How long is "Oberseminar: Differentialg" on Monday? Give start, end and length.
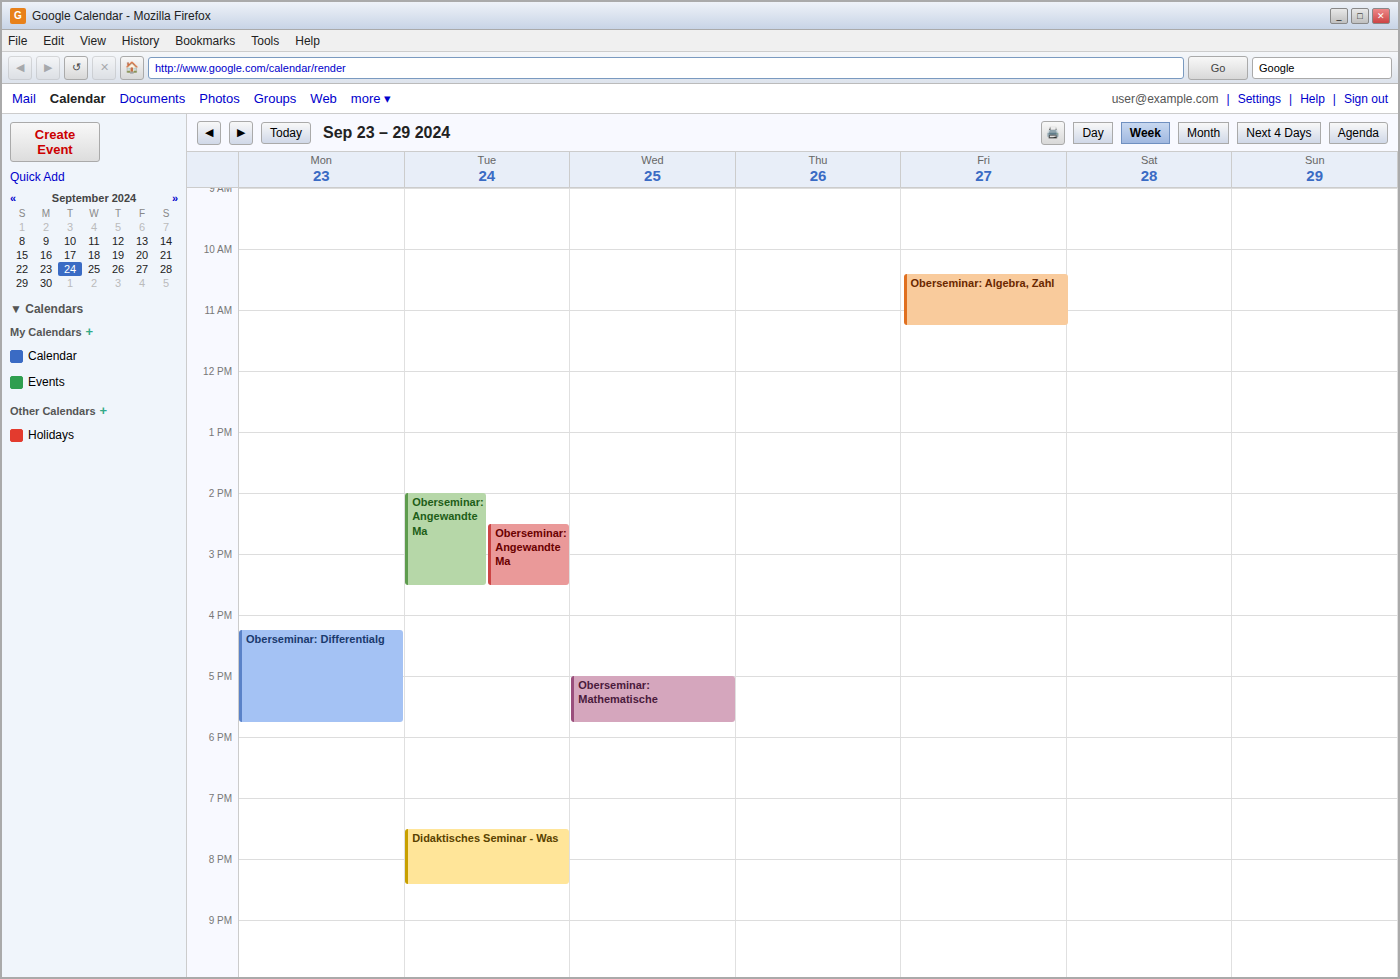
4:15 PM to 5:45 PM, 1 hour 30 minutes